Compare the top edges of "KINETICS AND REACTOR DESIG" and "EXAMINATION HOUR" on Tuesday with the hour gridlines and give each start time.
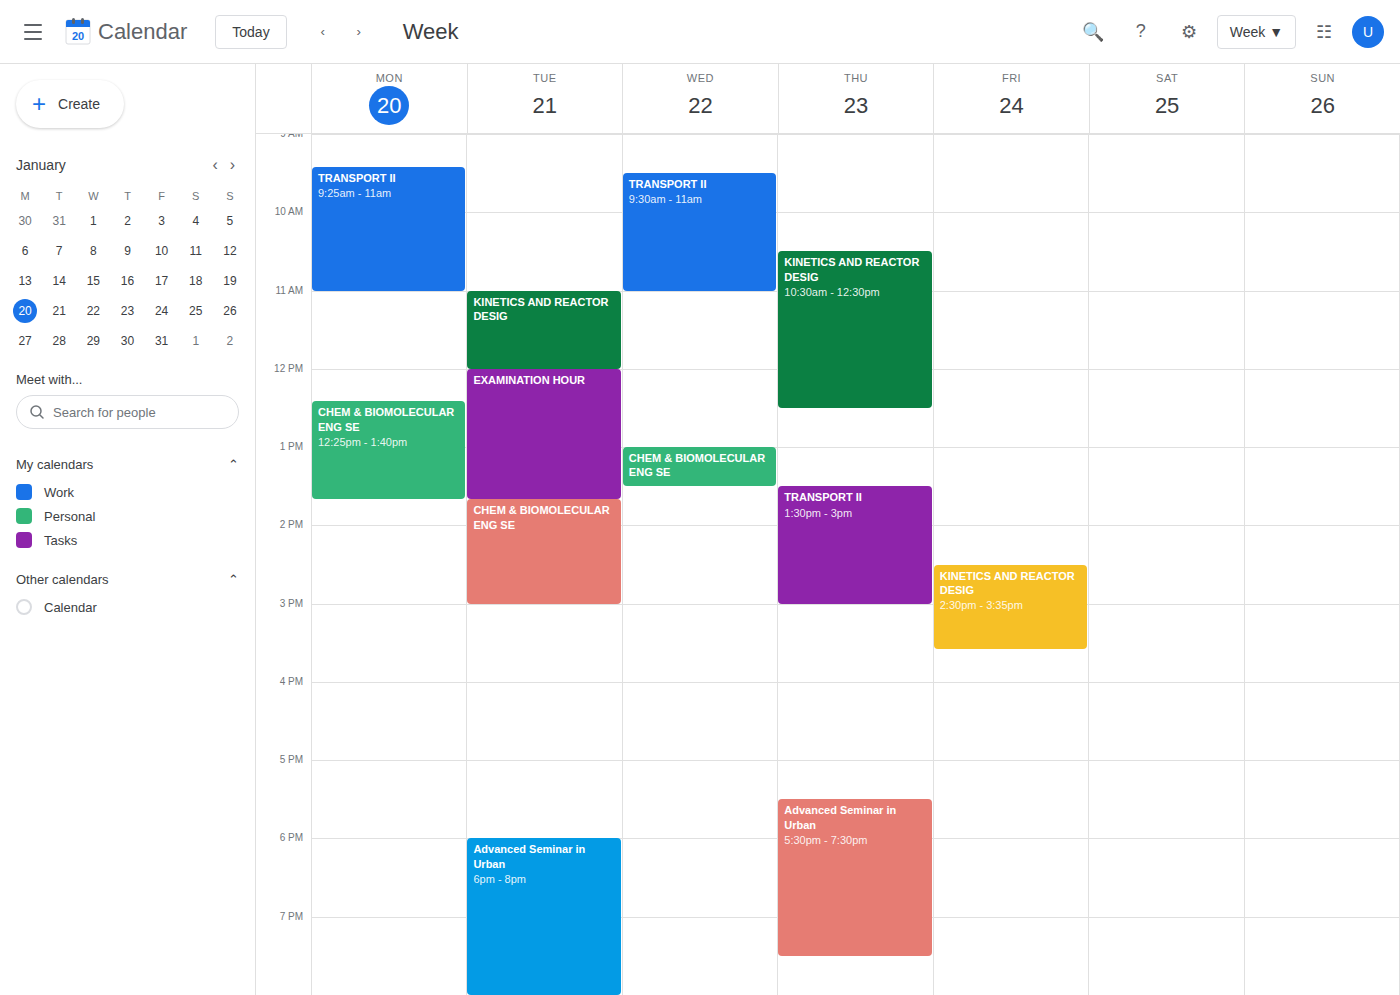
"KINETICS AND REACTOR DESIG": 11:00 AM, exactly on the 11 AM line. "EXAMINATION HOUR": 12:00 PM, exactly on the 12 PM line.